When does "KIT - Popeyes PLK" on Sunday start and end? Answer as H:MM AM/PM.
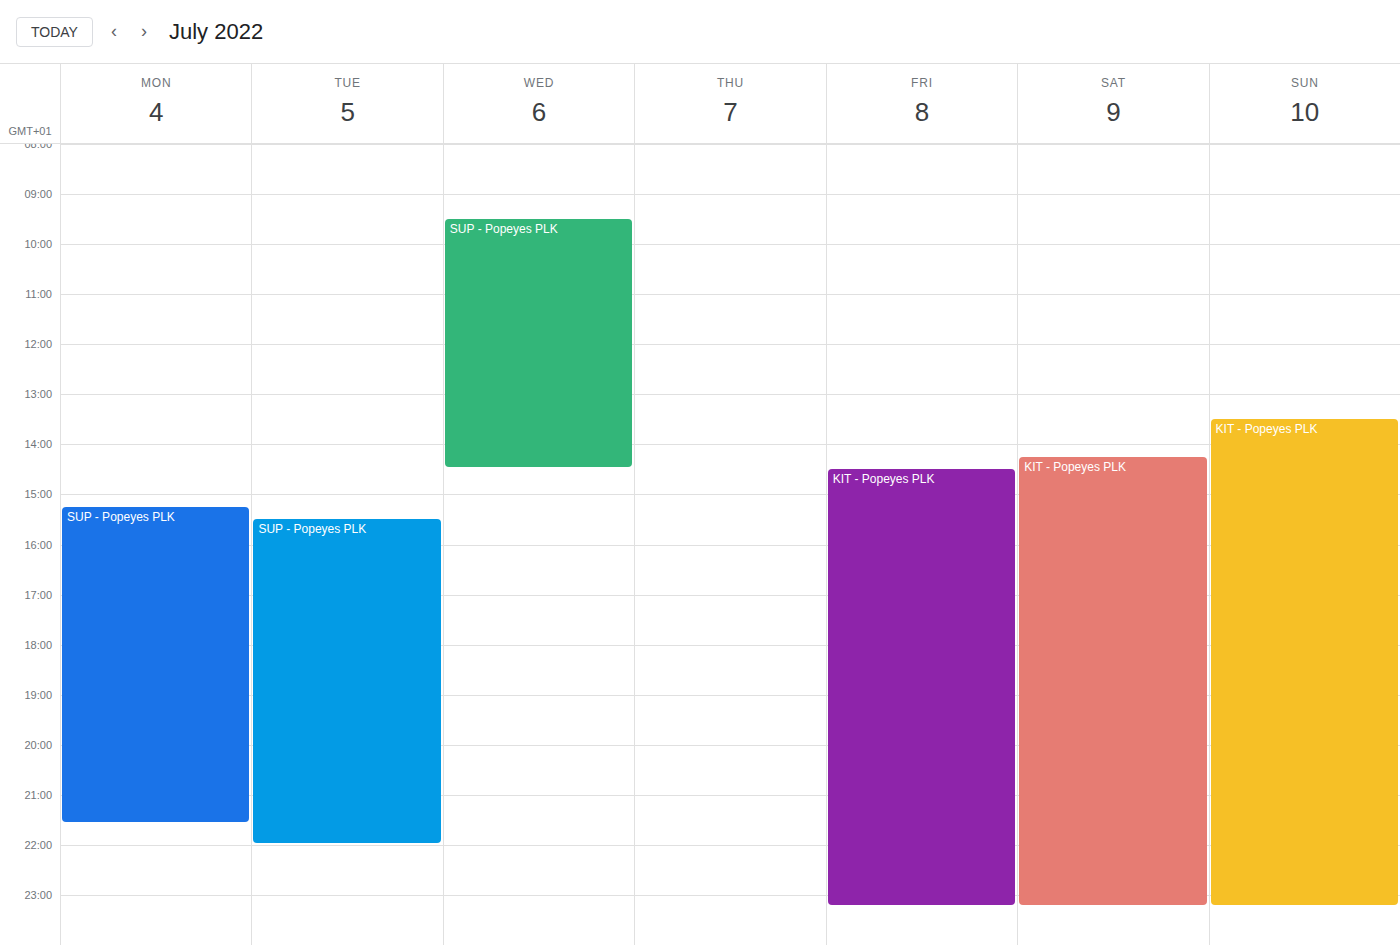
1:30 PM to 11:15 PM